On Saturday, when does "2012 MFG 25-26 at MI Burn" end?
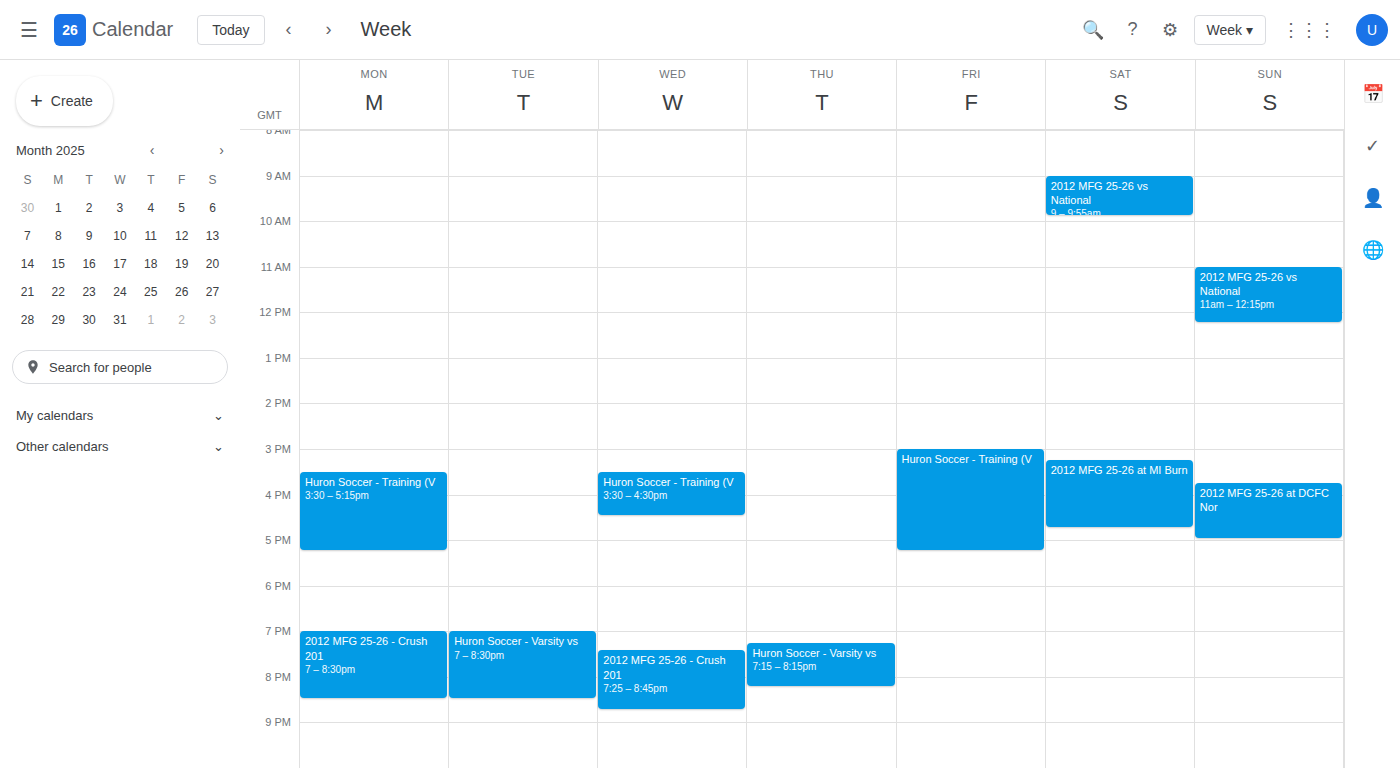
4:45 PM